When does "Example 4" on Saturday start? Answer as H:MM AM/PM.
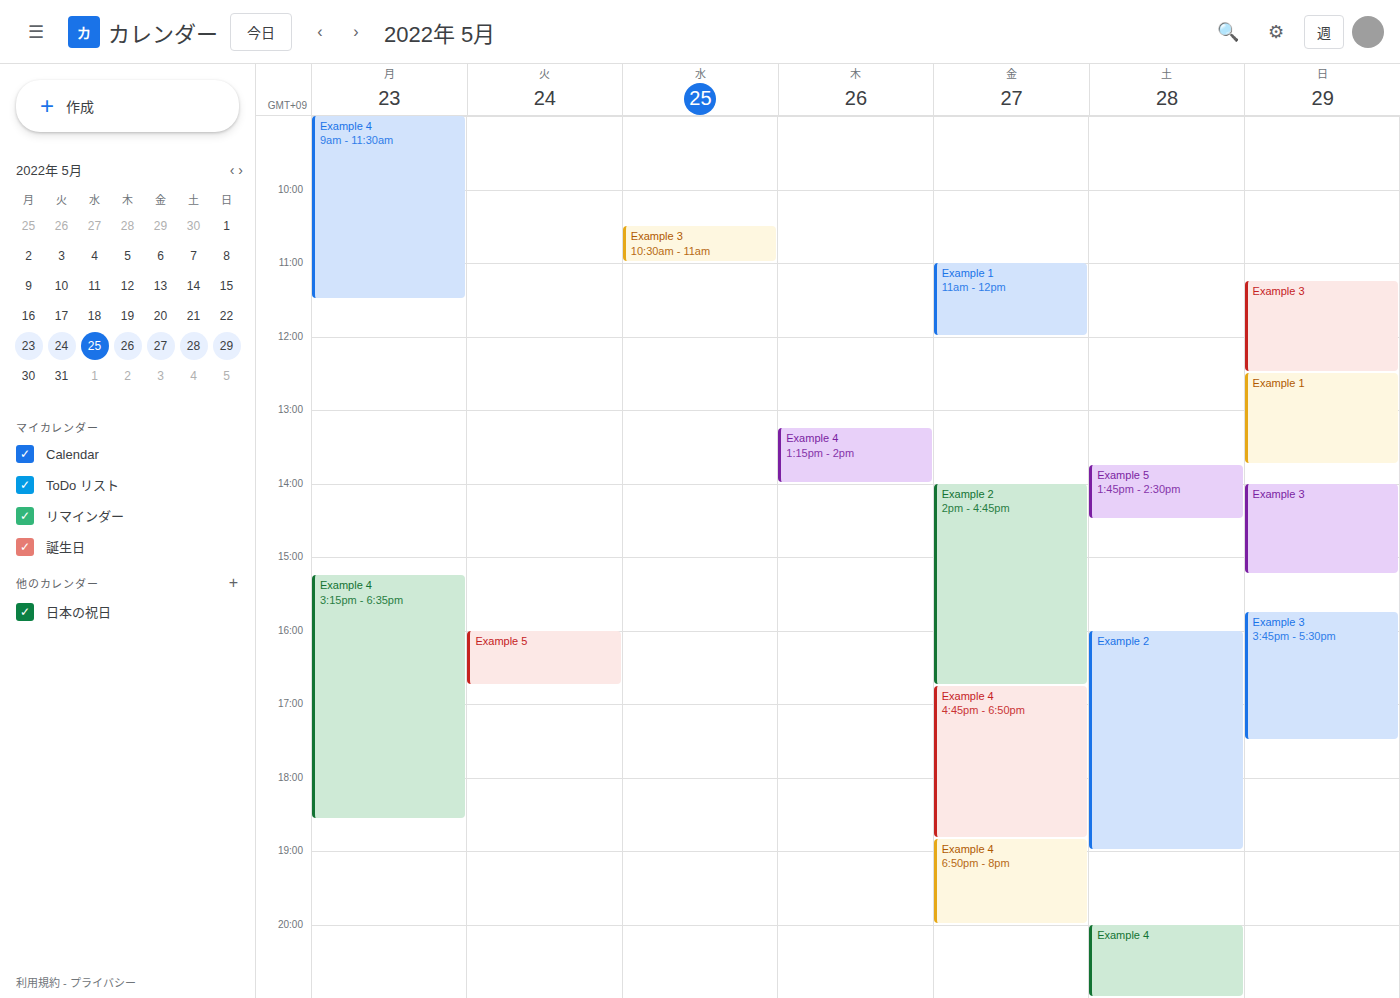
8:00 PM